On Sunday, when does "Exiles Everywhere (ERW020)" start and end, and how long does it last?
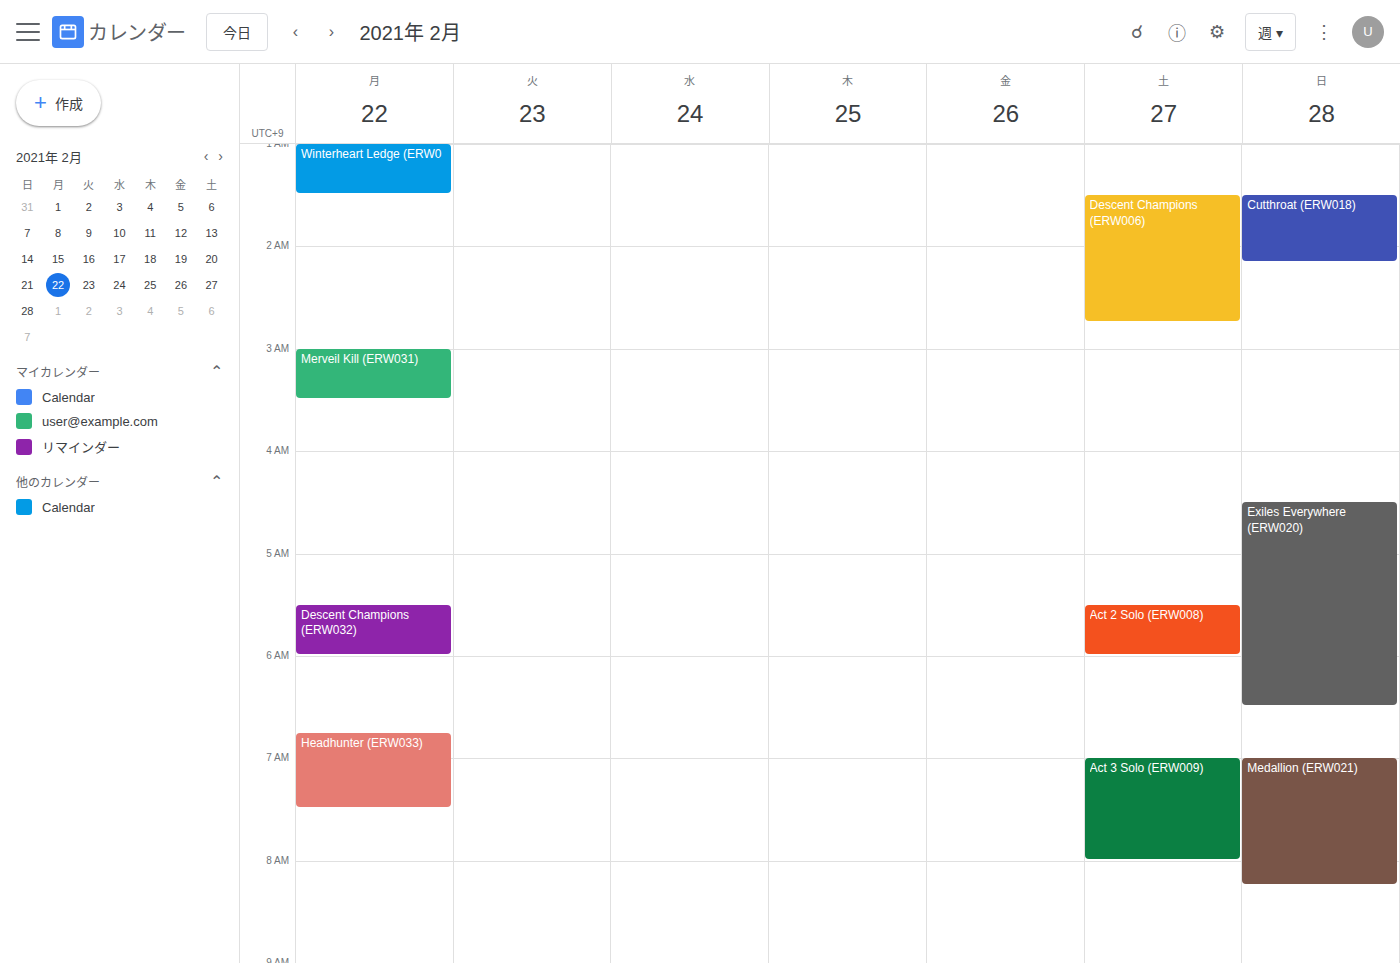
4:30 AM to 6:30 AM, 2 hours